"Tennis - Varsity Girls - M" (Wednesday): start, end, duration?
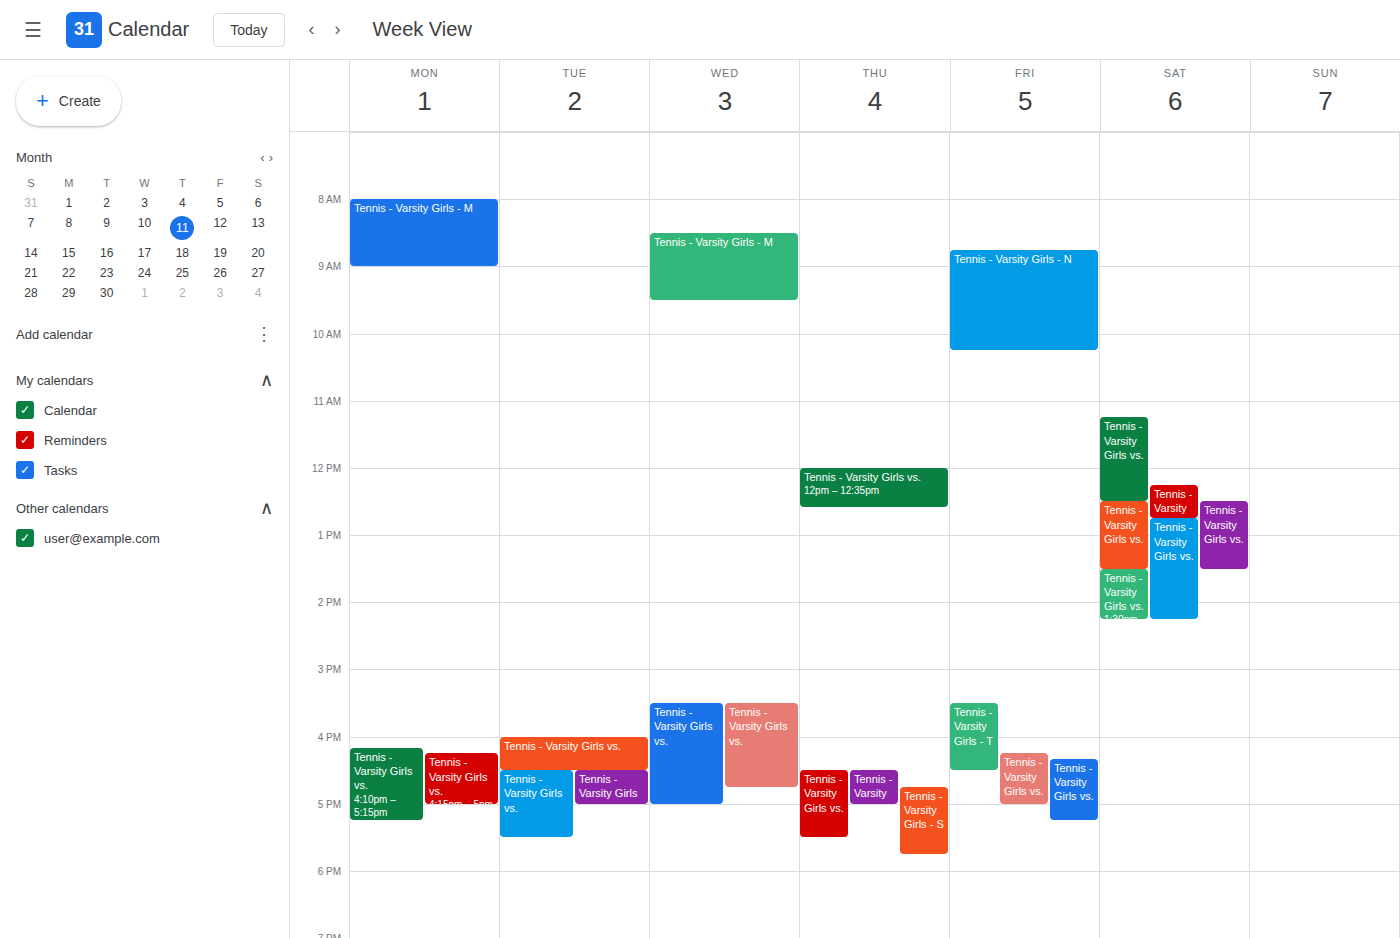
8:30 AM to 9:30 AM, 1 hour